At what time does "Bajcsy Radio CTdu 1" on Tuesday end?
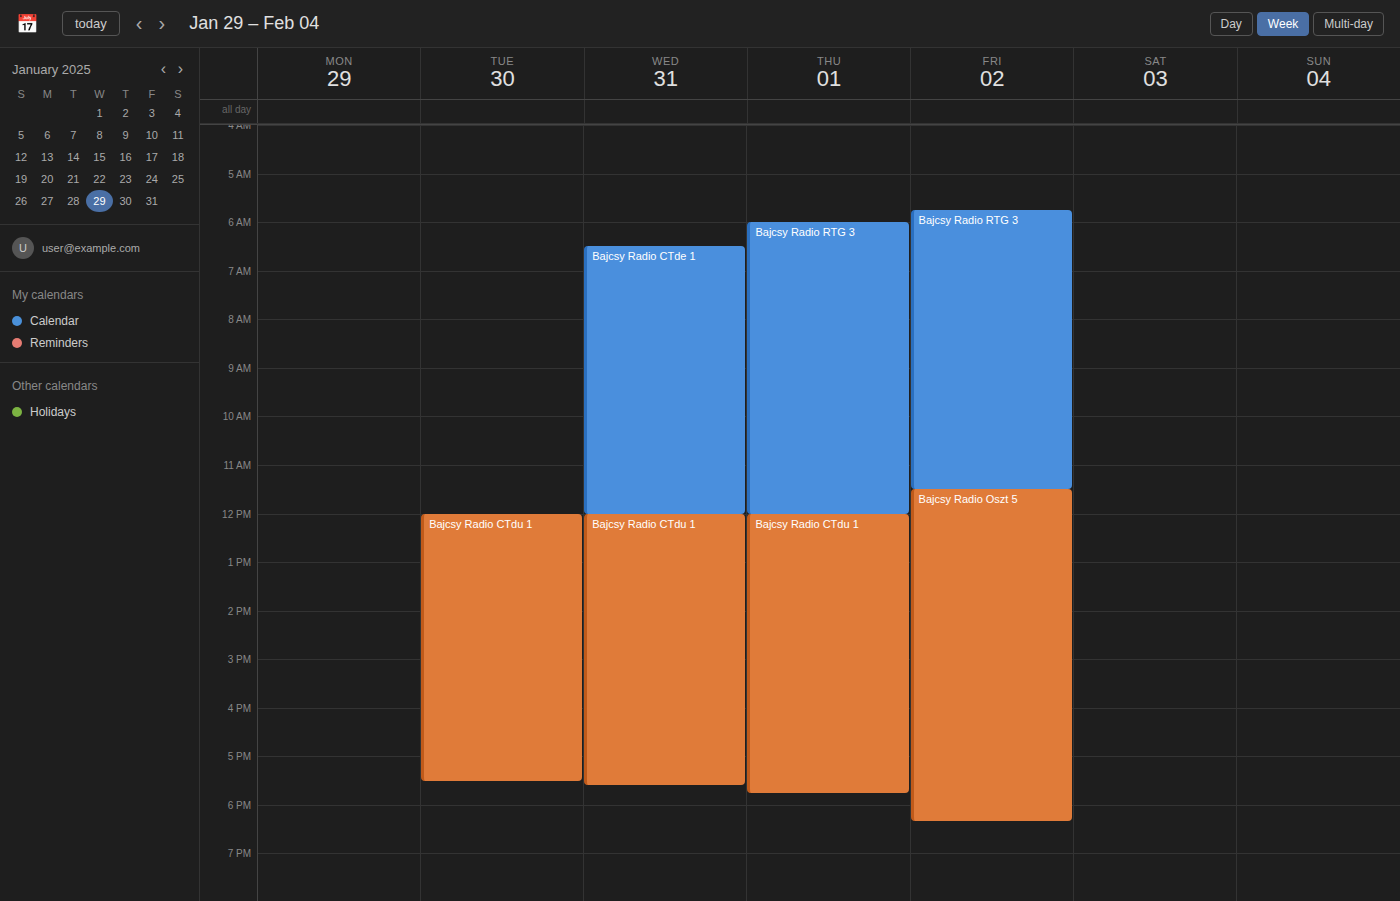
5:30 PM